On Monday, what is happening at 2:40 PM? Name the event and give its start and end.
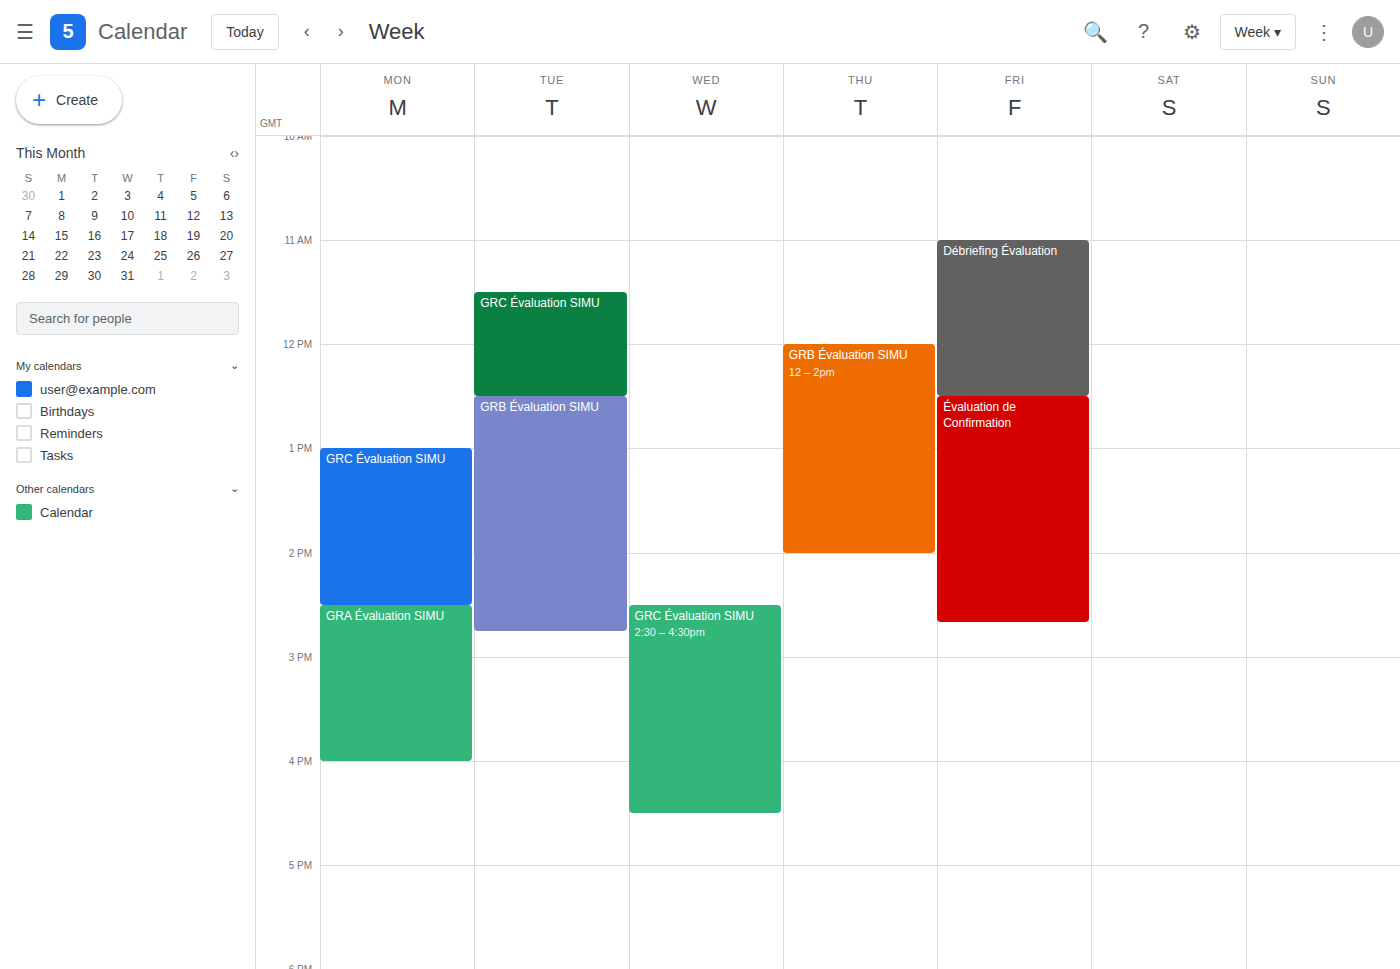
"GRA Évaluation SIMU", 2:30 PM to 4:00 PM